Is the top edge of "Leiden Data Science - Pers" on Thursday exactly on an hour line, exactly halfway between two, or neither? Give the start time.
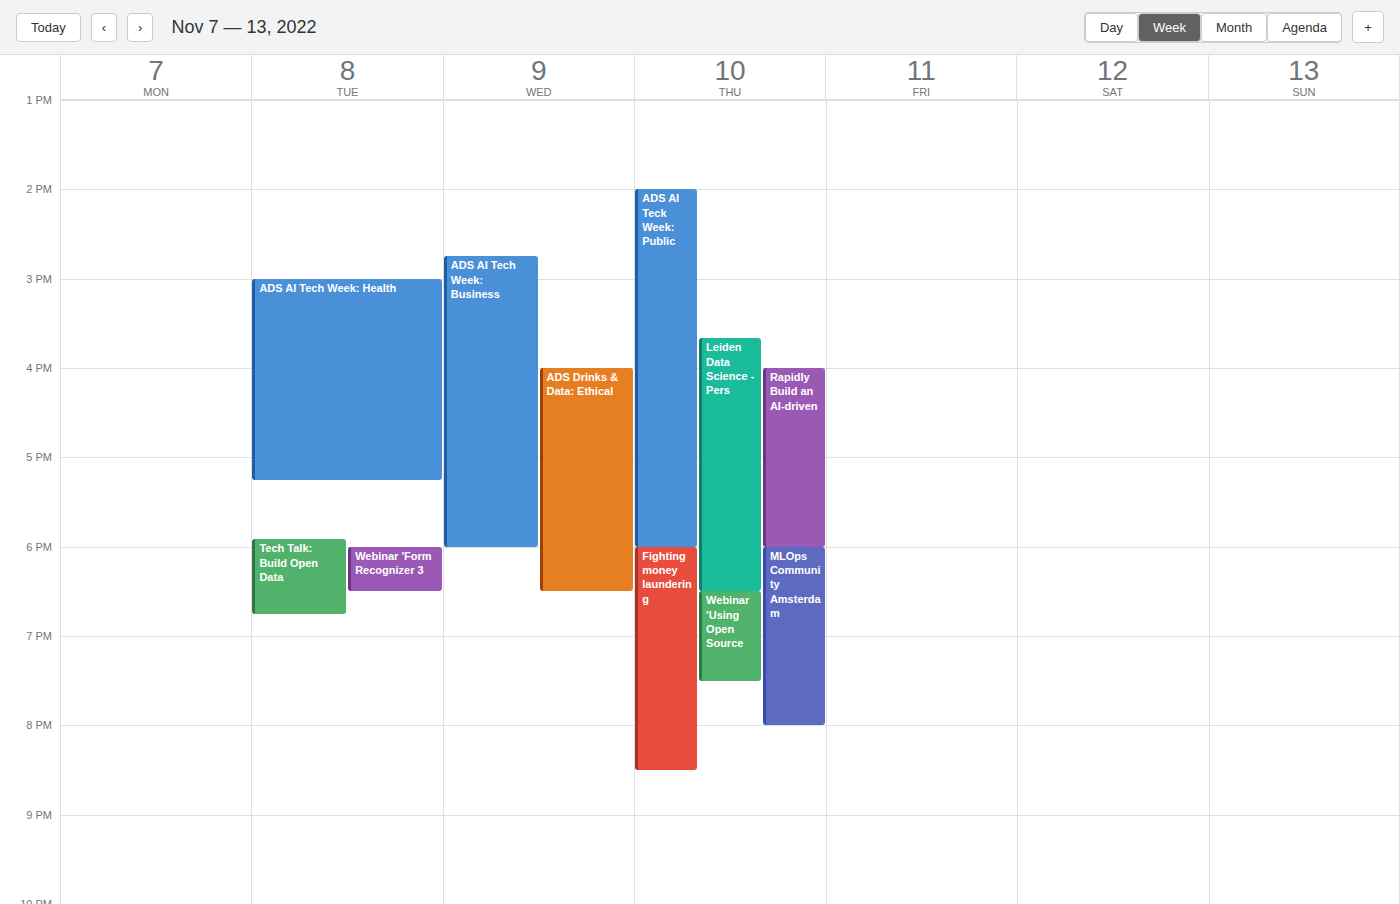
15:40 -- neither: 40 minutes below the 15:00 line and 20 minutes above the 16:00 line.